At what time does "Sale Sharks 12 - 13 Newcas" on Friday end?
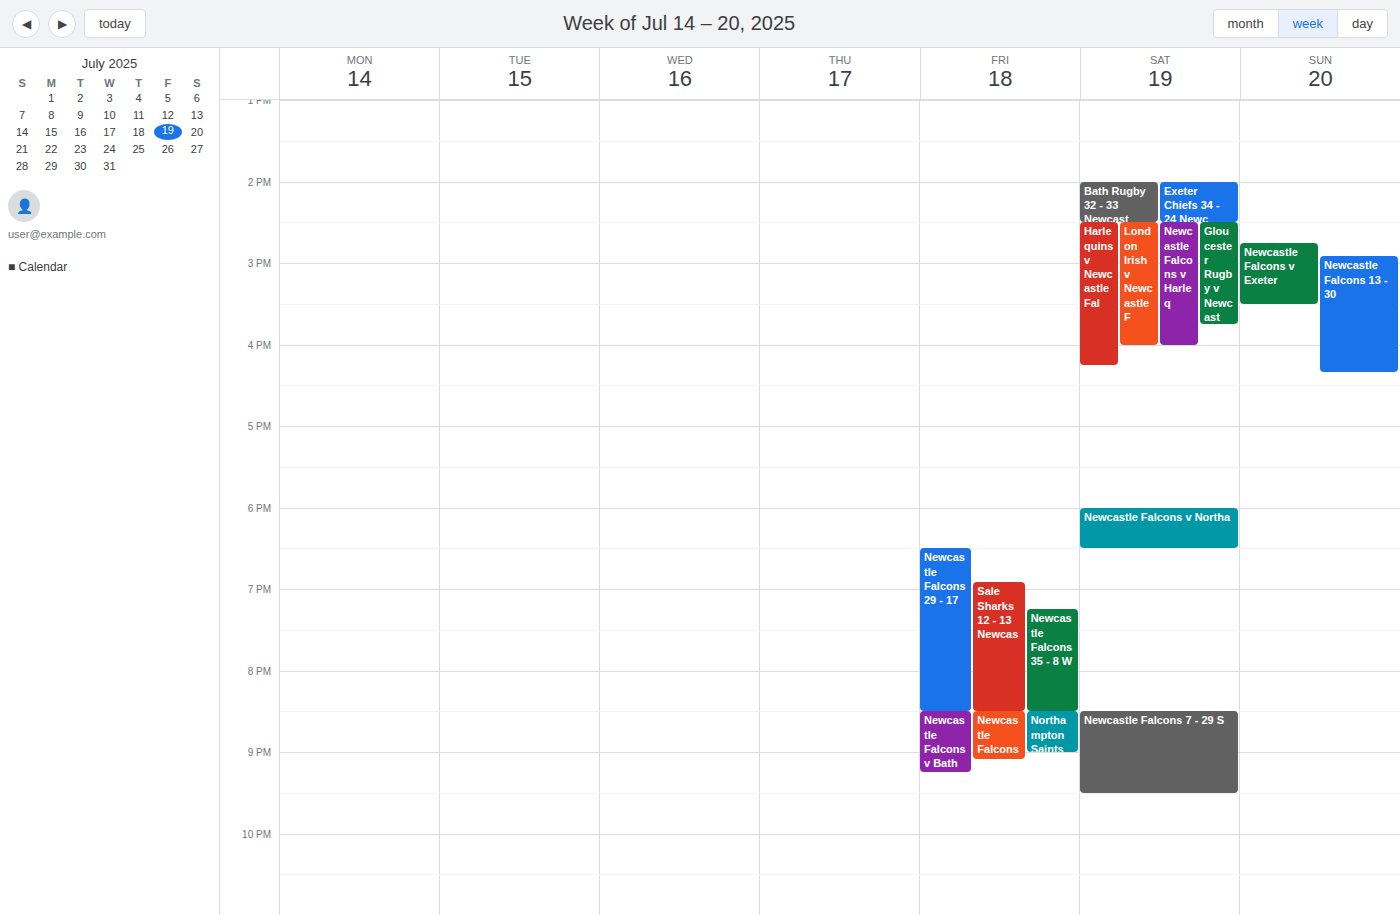
8:30 PM